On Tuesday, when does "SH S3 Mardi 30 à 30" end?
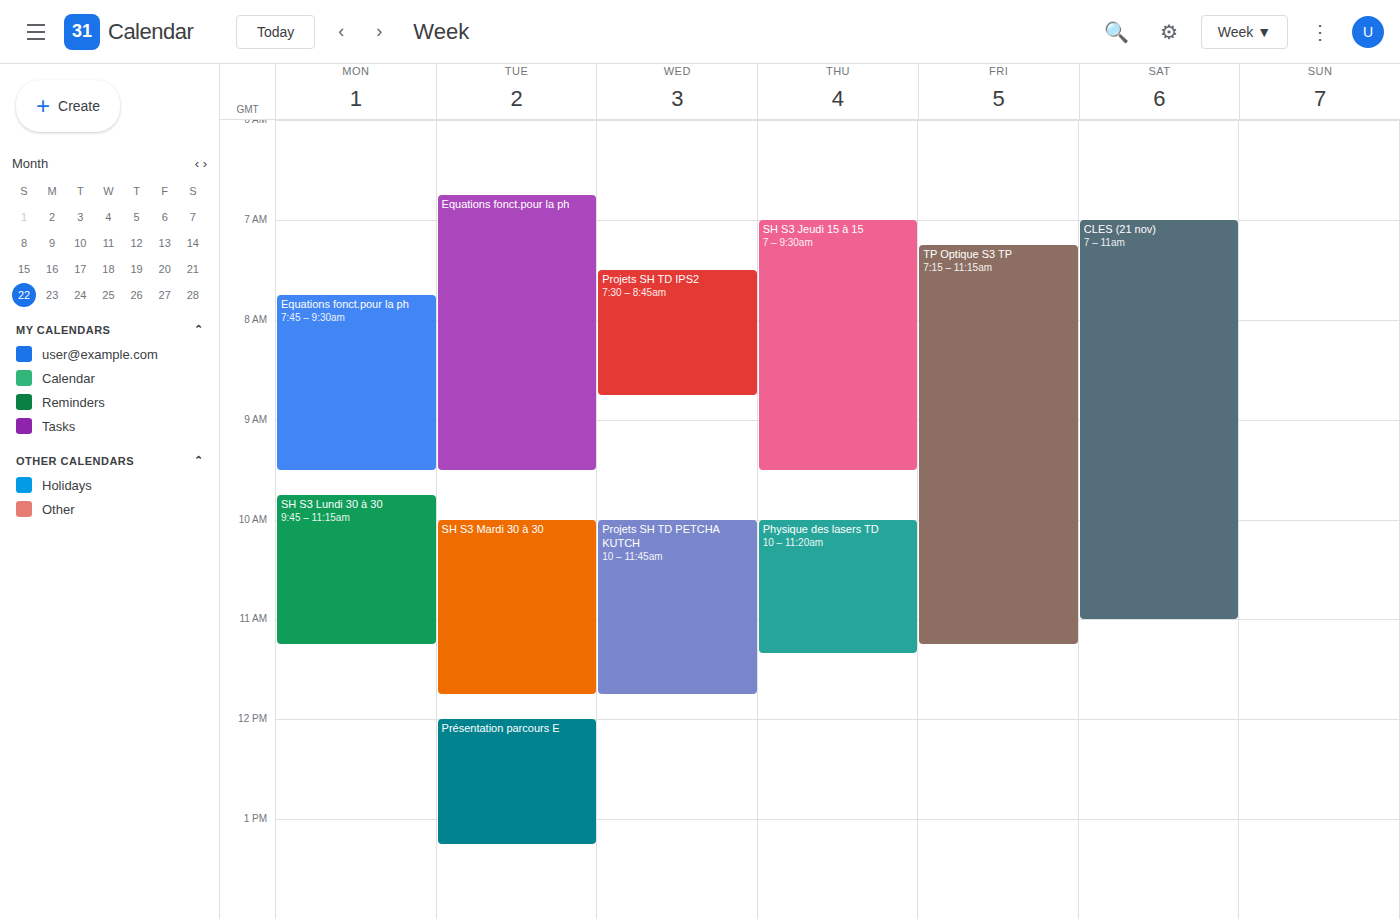
11:45 AM